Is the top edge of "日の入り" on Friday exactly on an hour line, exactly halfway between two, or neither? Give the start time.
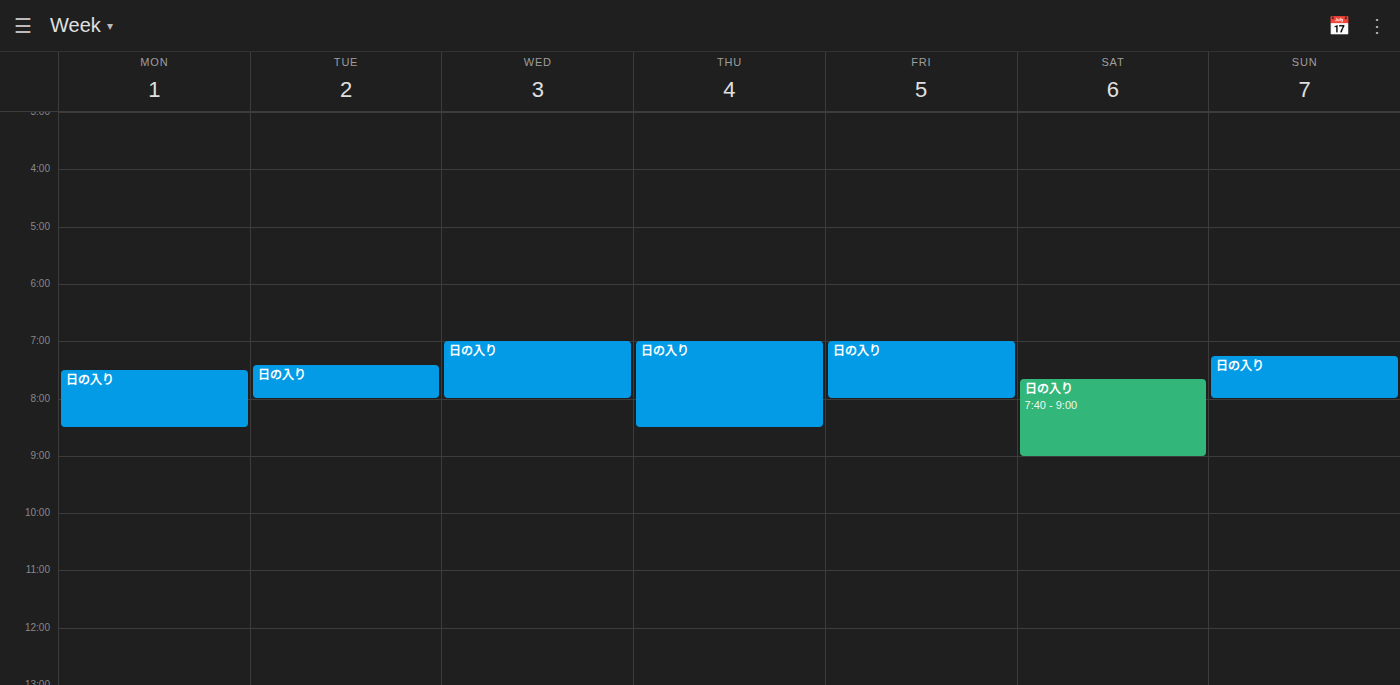
7:00 AM -- exactly on the 7 AM line.